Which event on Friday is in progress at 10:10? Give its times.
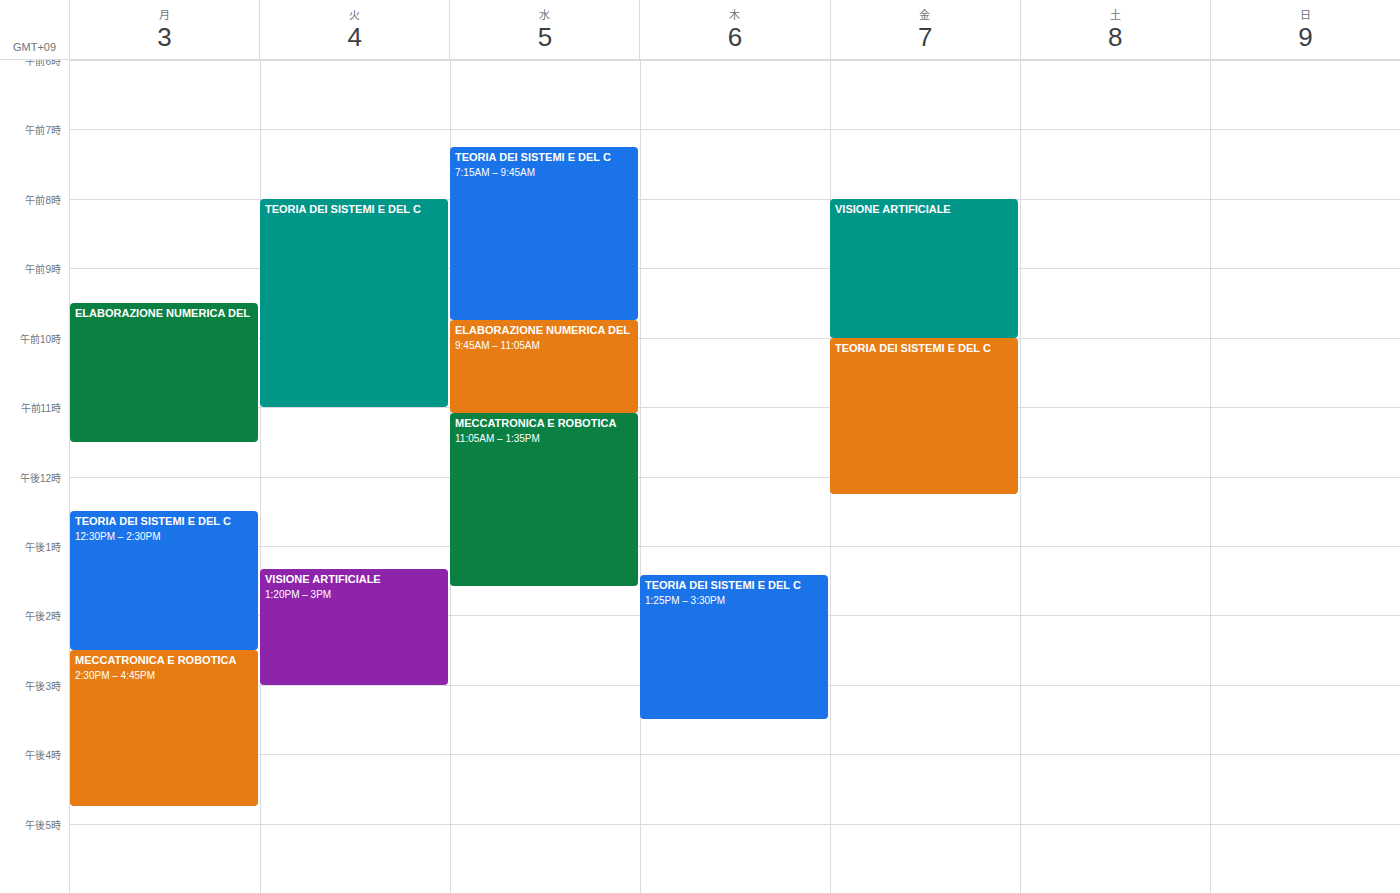
"TEORIA DEI SISTEMI E DEL C", 10:00 to 12:15